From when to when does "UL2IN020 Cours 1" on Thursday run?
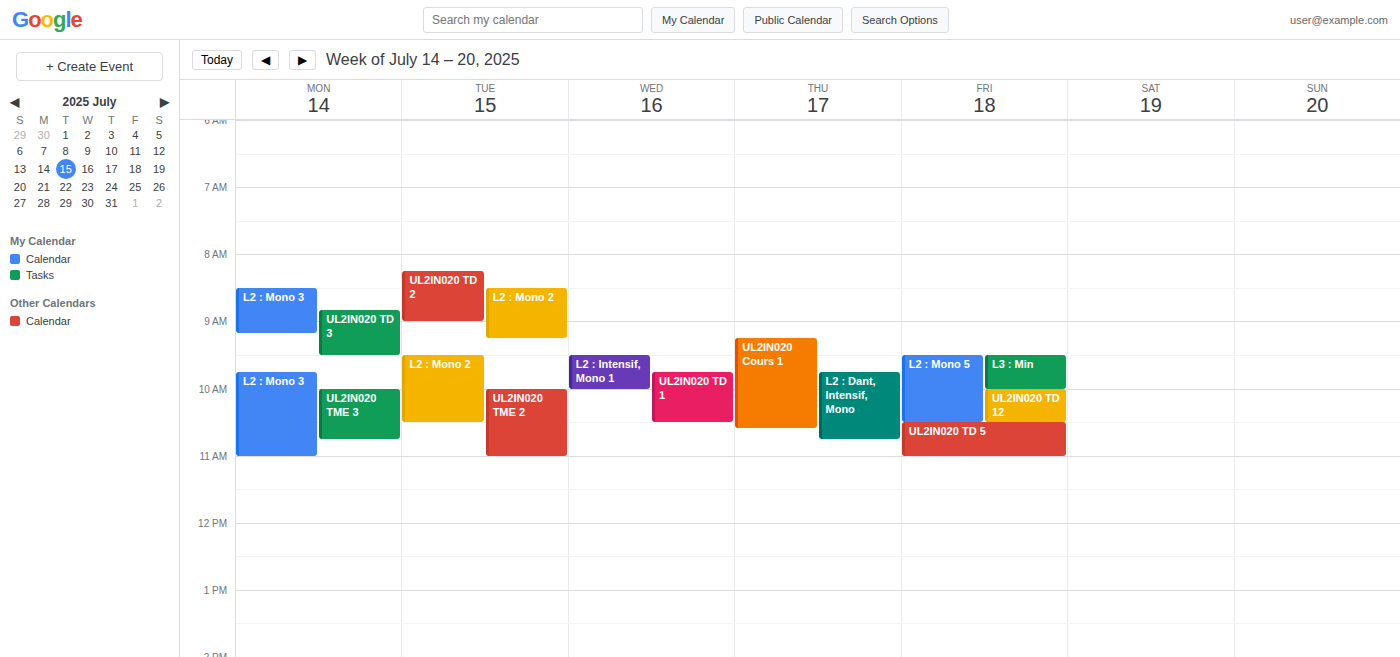
9:15 AM to 10:35 AM